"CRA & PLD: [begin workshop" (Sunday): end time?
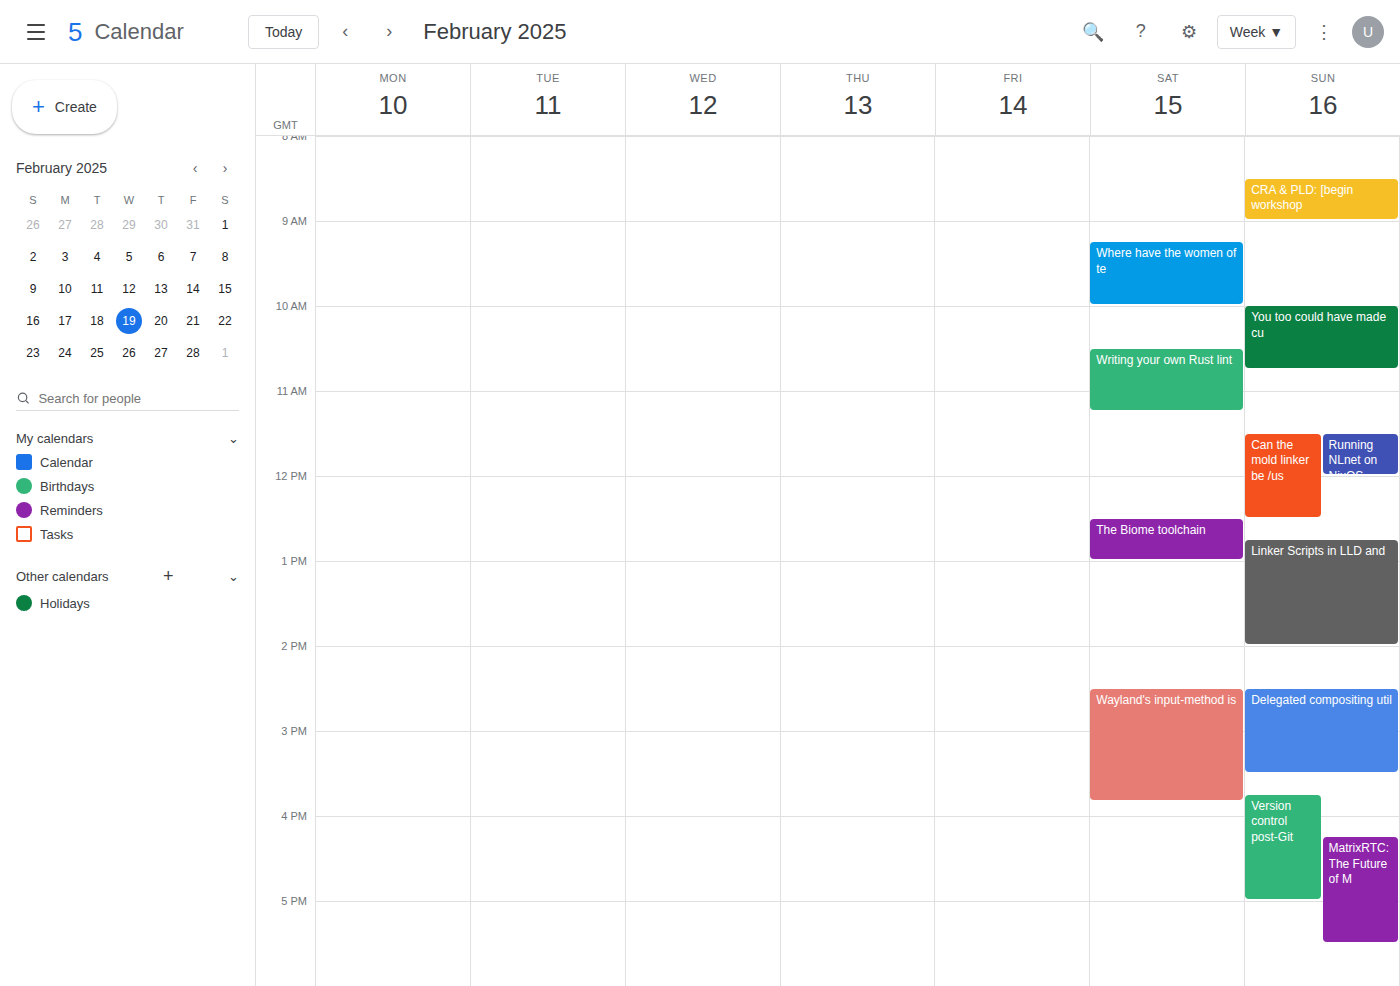
9:00 AM